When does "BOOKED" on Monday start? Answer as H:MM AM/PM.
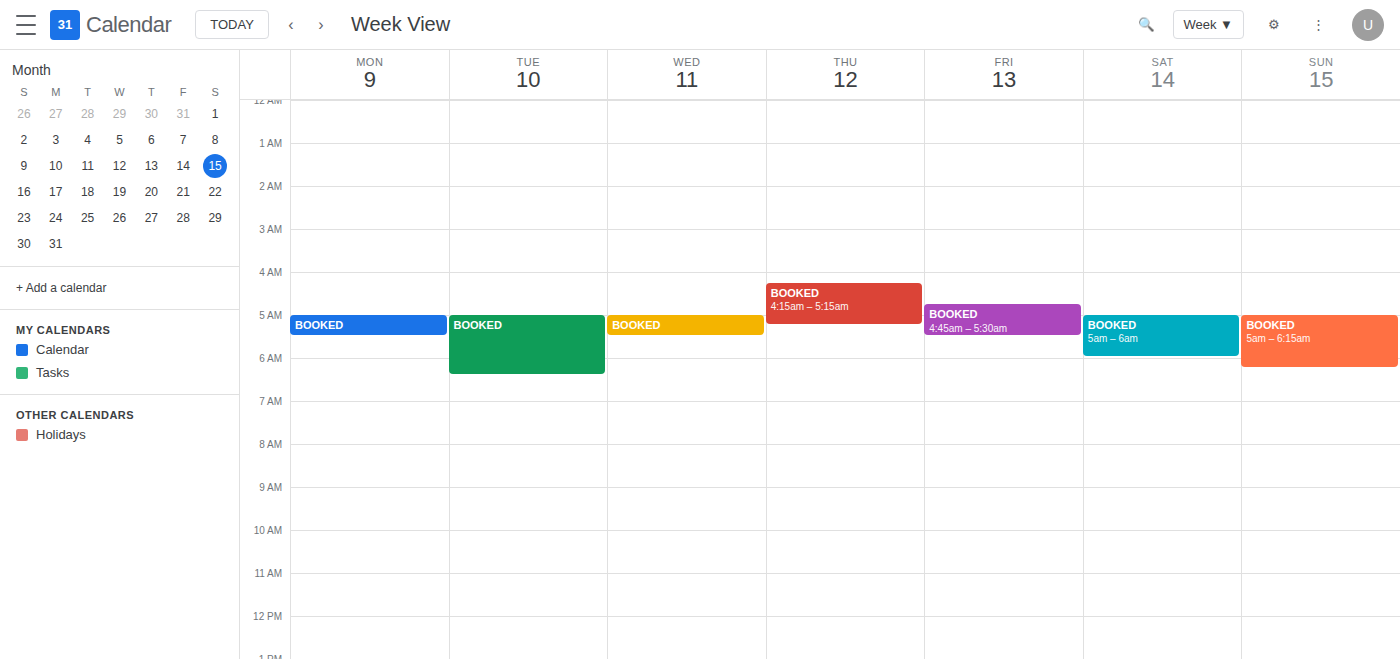
5:00 AM